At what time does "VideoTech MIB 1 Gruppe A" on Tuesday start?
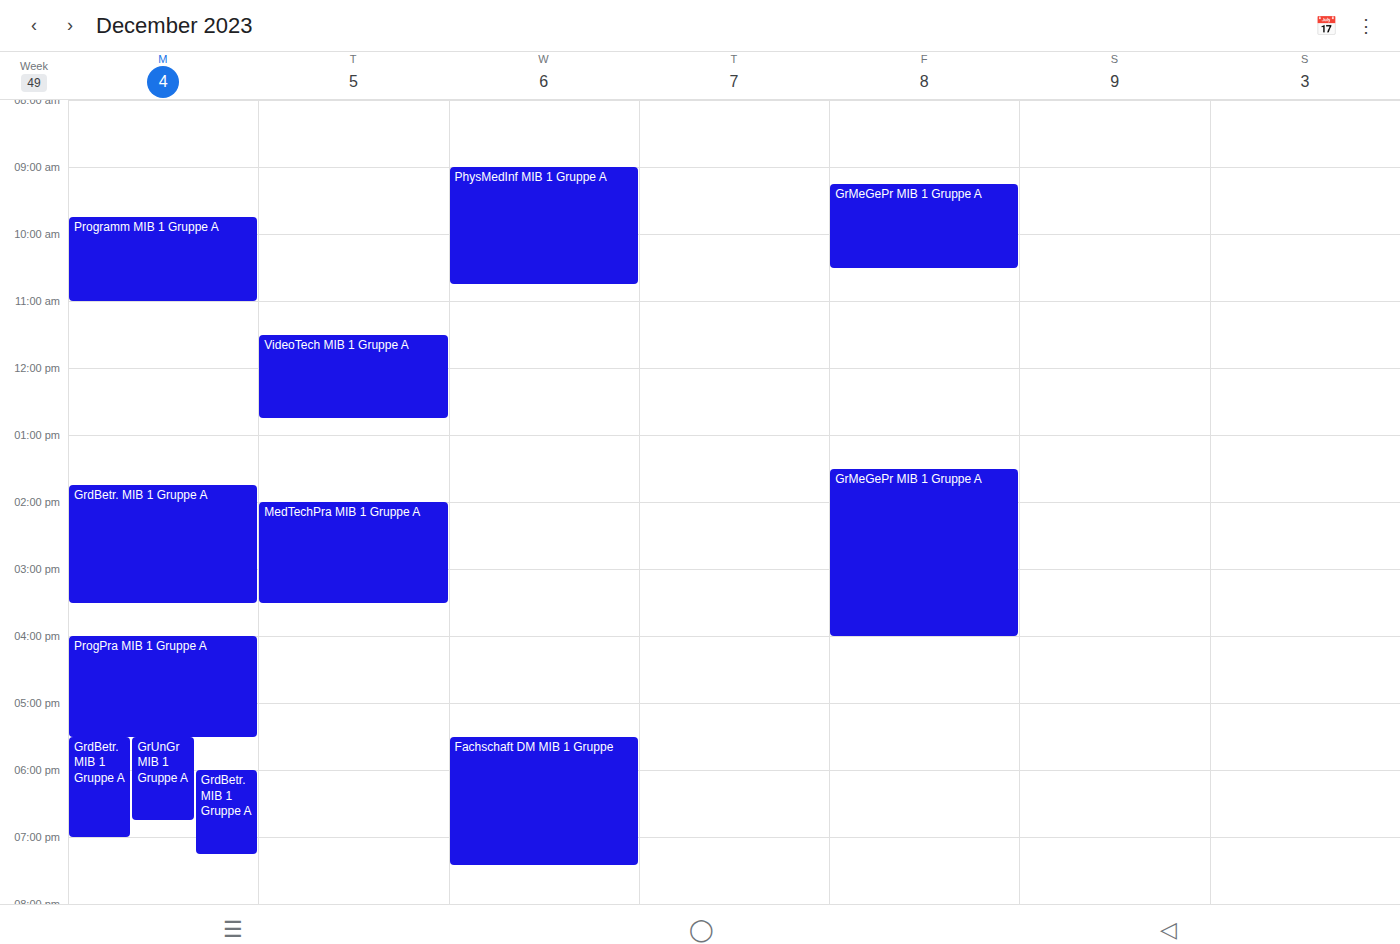
11:30